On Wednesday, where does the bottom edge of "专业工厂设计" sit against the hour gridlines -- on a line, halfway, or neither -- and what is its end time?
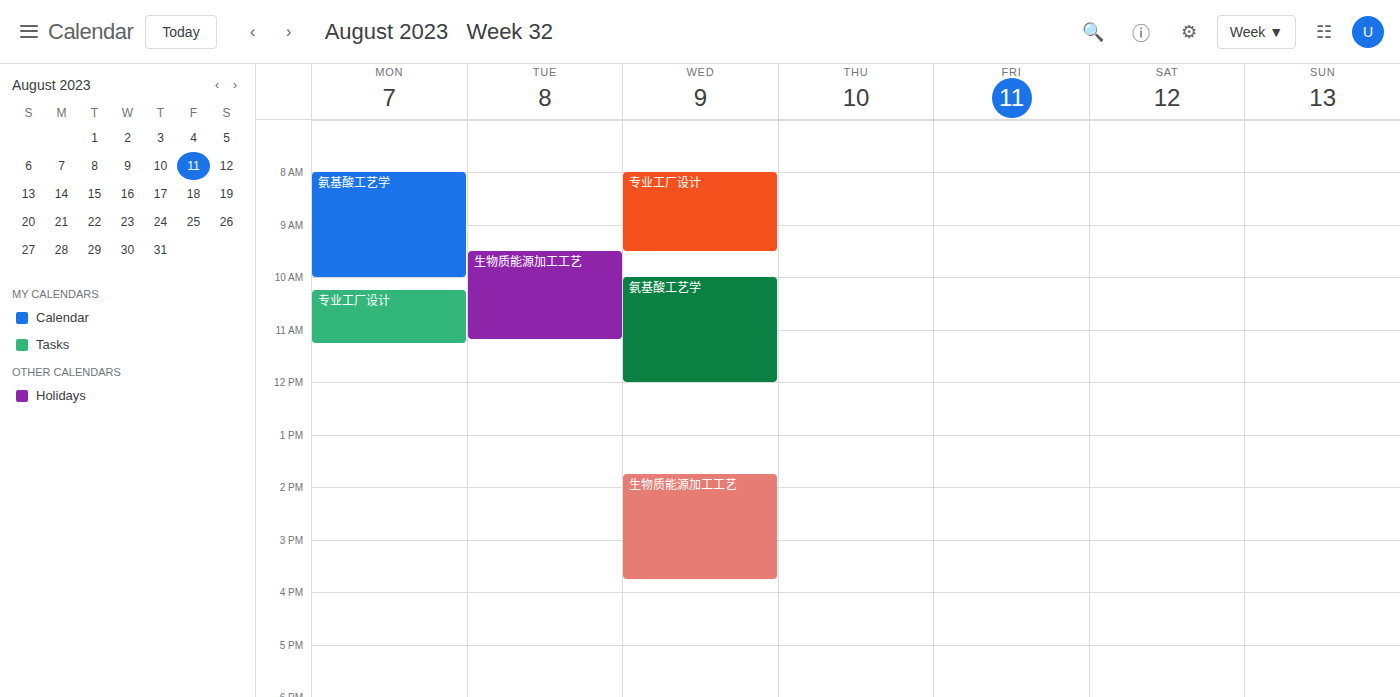
09:30 -- halfway between the 09:00 and 10:00 lines.